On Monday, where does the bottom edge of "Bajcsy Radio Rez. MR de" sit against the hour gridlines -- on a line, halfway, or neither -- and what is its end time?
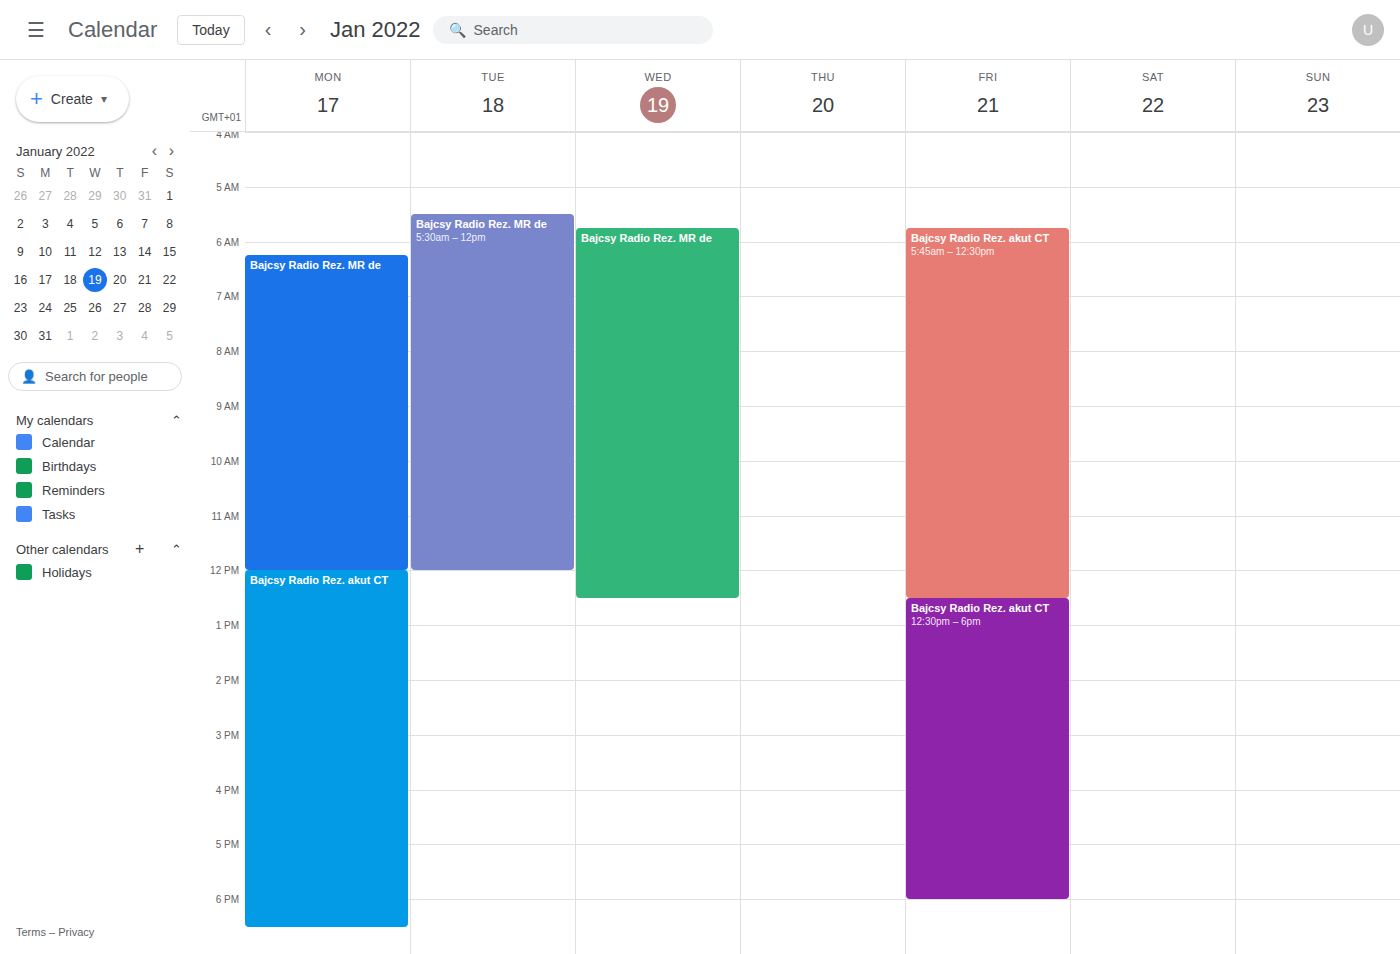
12:00 PM -- exactly on the 12 PM line.